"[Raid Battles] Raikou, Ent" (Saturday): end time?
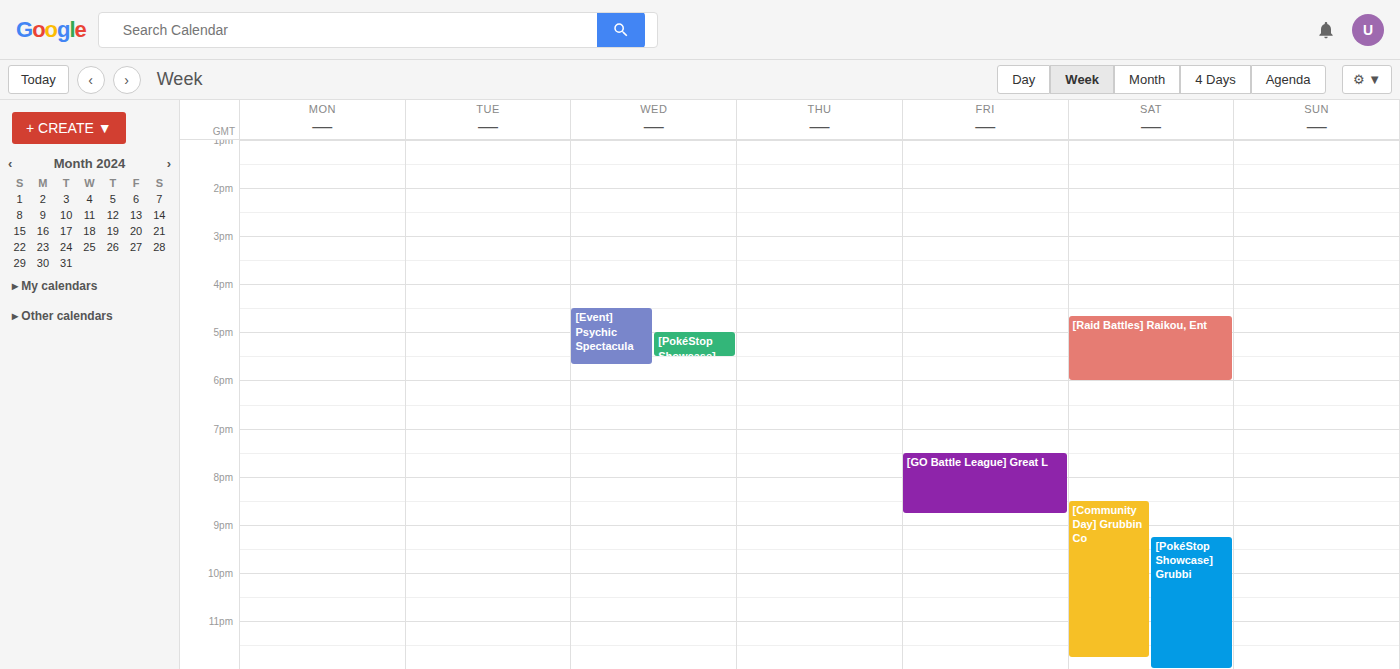
6:00 PM